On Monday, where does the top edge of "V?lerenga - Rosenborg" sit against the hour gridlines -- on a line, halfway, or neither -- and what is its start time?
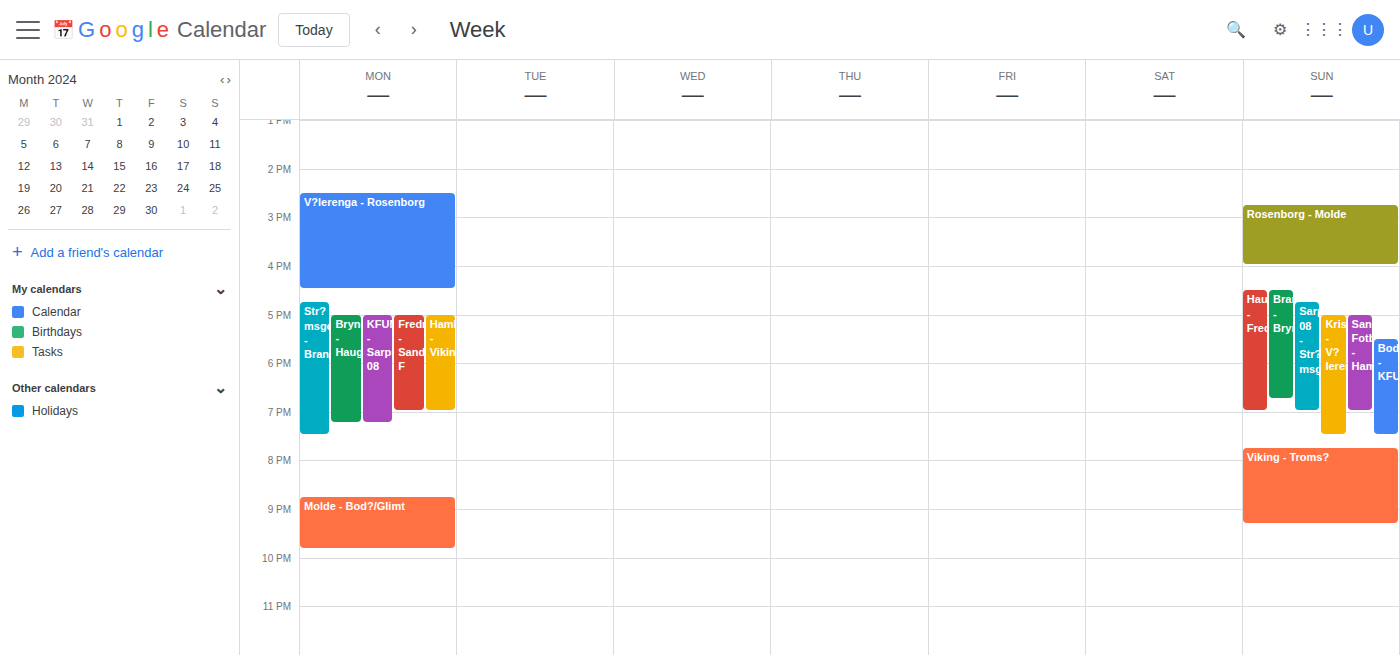
2:30 PM -- halfway between the 2 PM and 3 PM lines.